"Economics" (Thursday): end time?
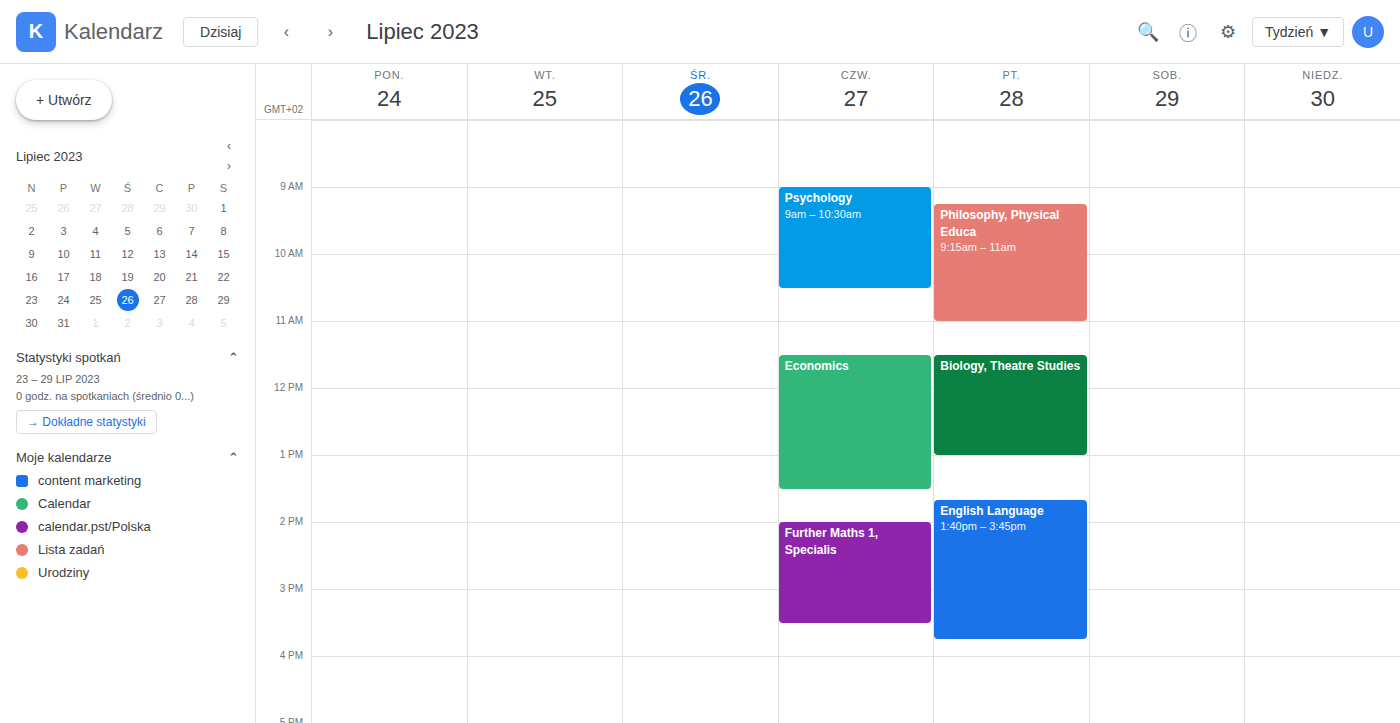
1:30 PM